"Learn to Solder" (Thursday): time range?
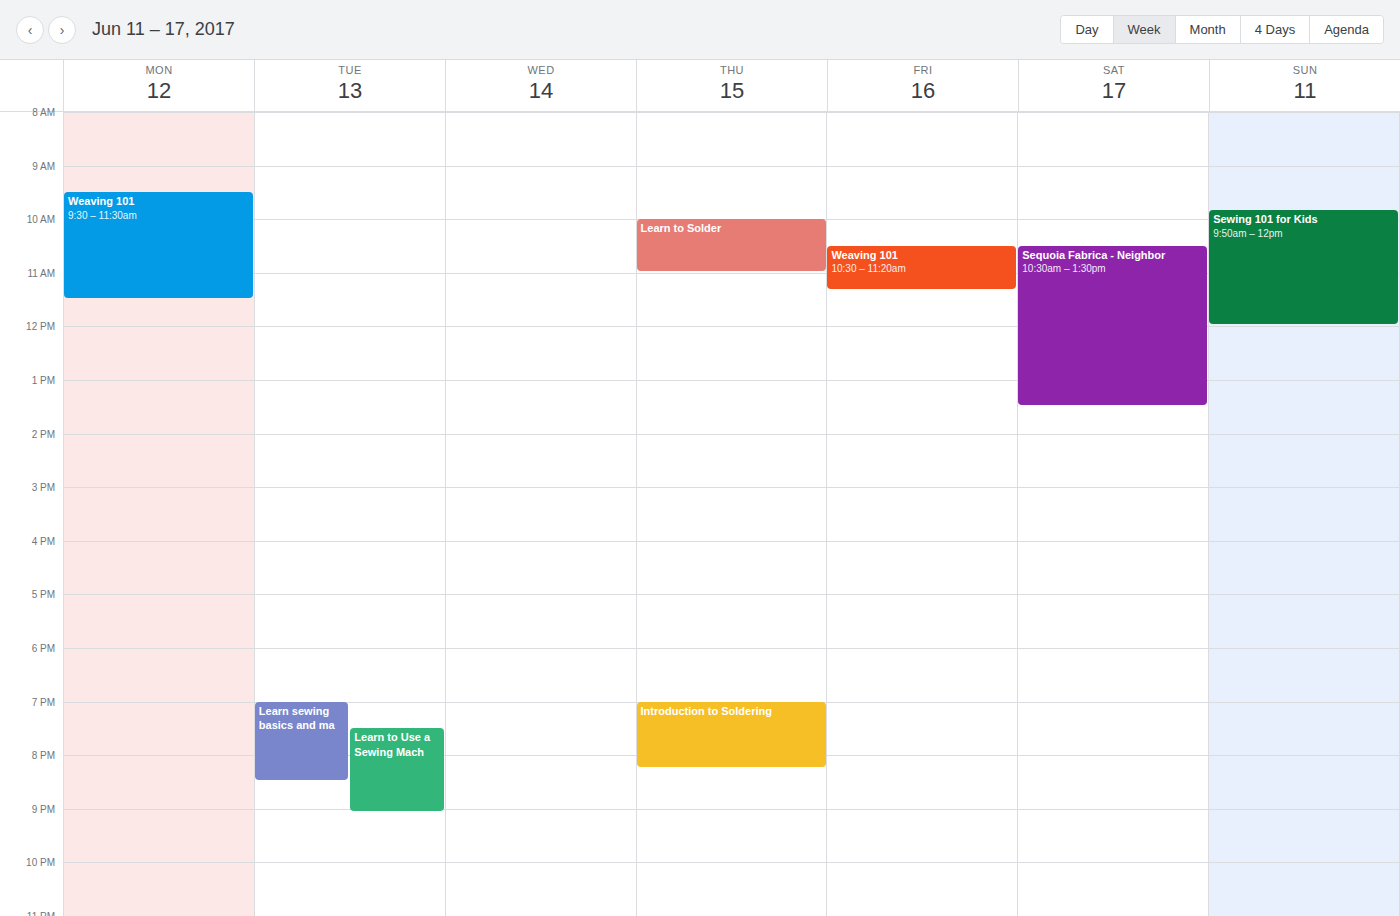
10:00 AM to 11:00 AM